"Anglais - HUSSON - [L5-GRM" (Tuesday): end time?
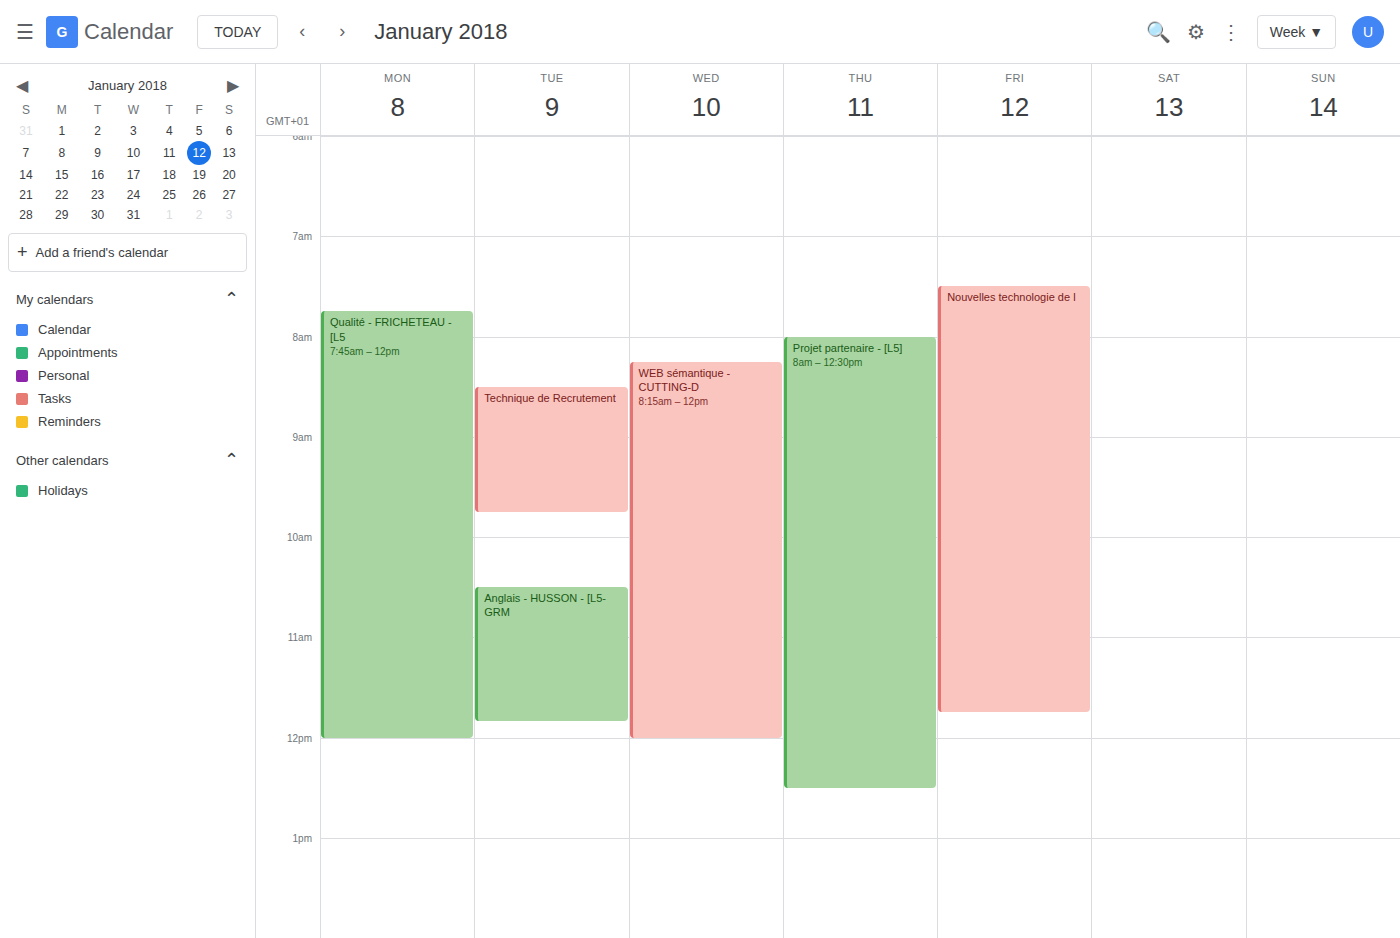
11:50